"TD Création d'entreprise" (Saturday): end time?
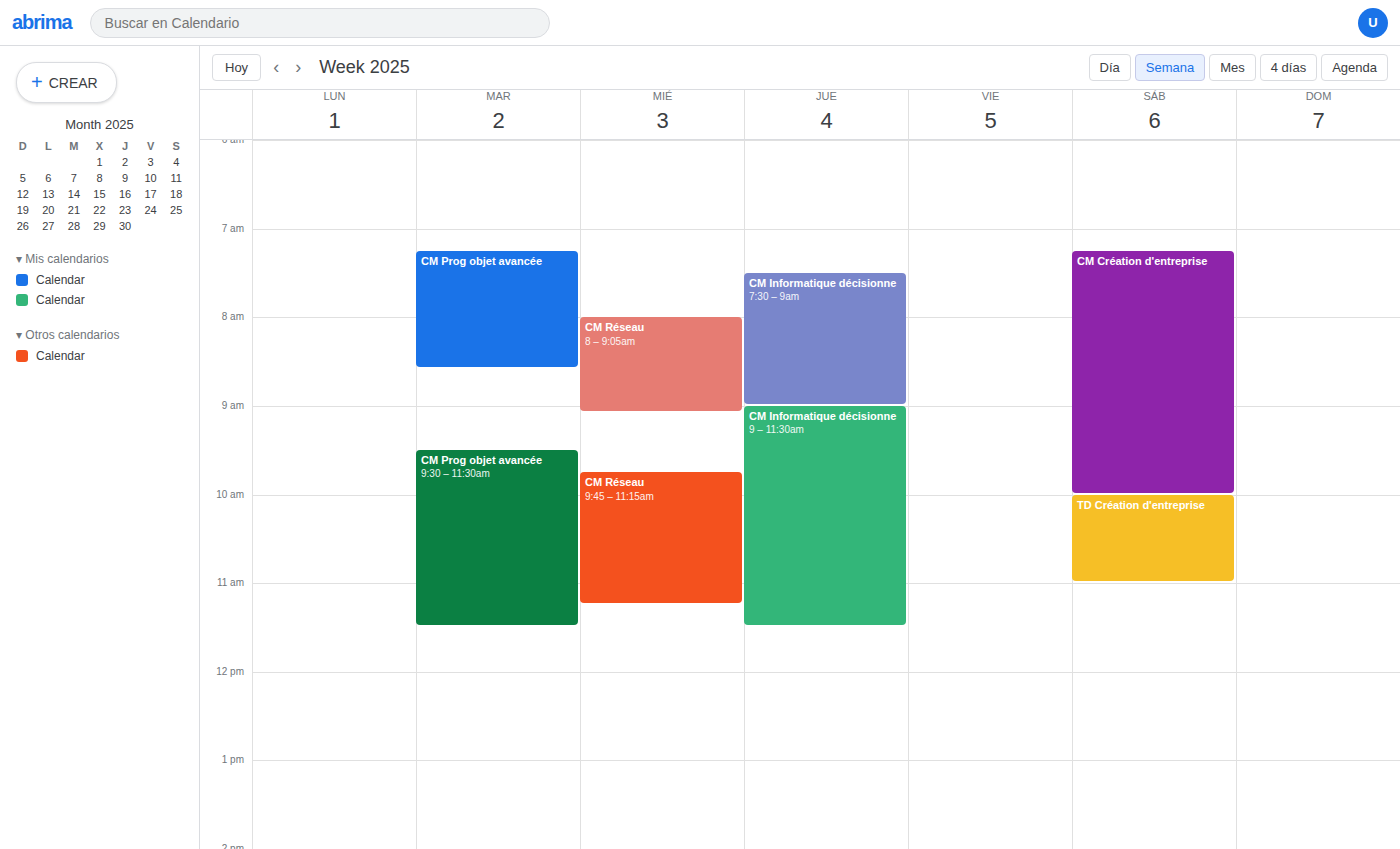
11:00 AM